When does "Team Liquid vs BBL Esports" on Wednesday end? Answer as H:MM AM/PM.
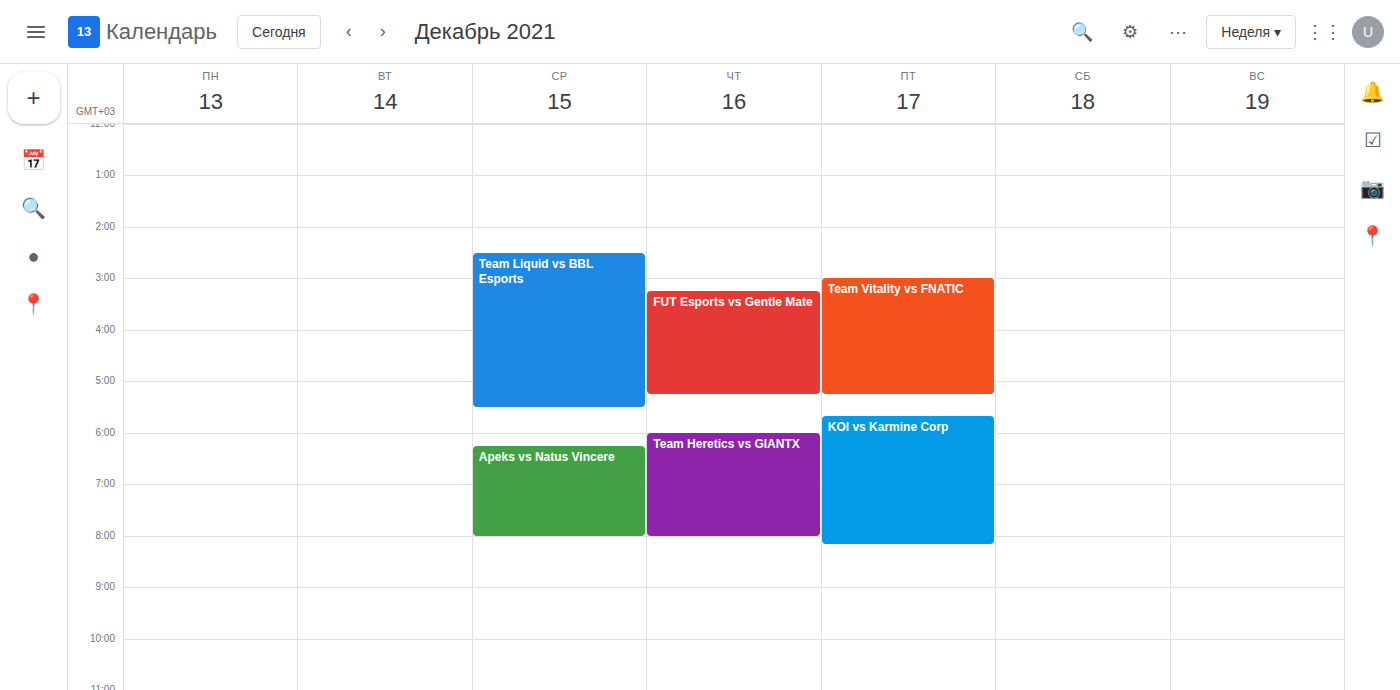
5:30 PM